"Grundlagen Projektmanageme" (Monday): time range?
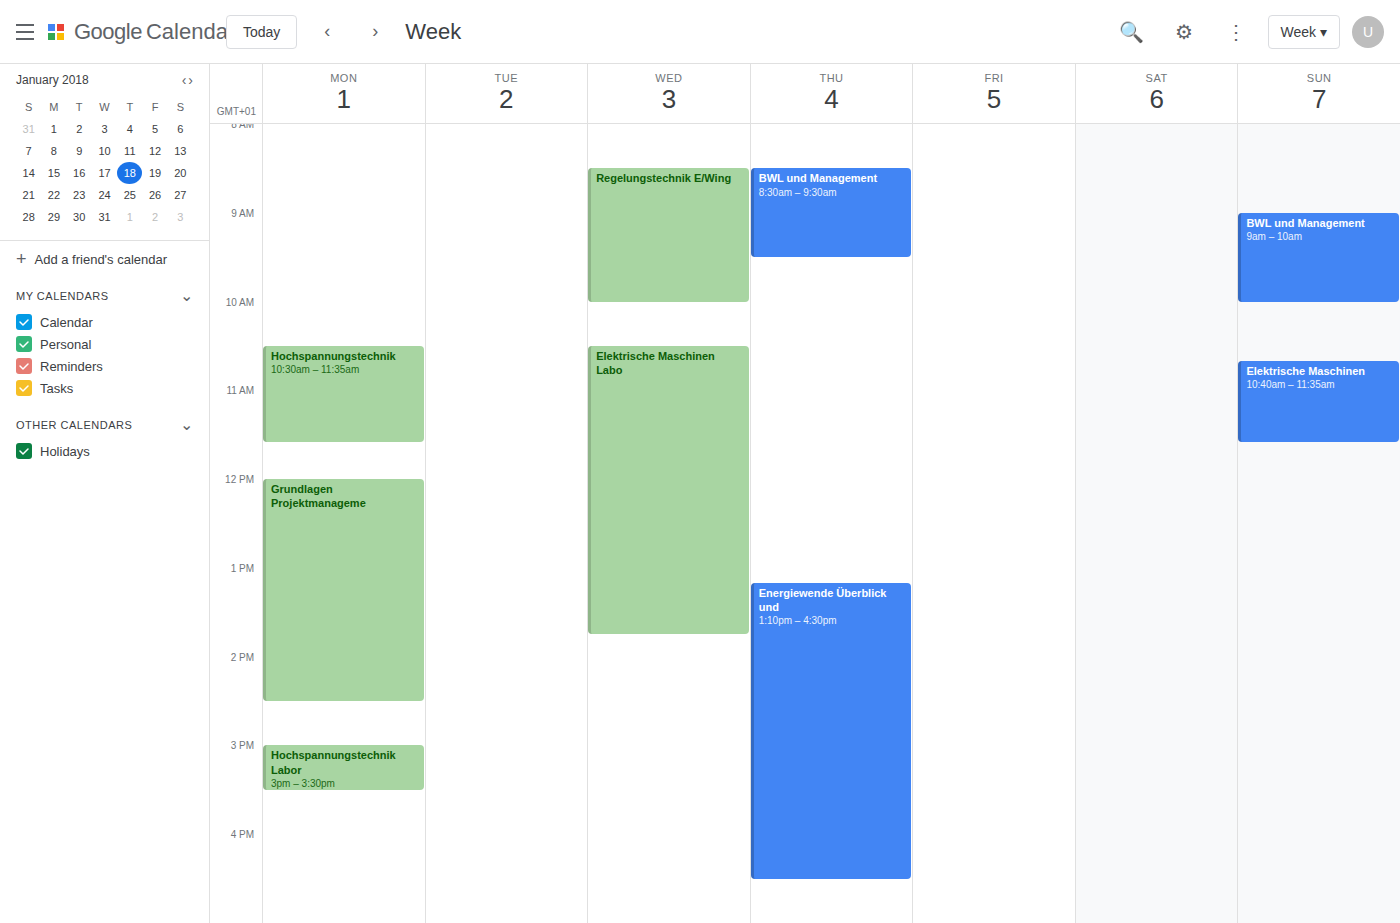
12:00 PM to 2:30 PM